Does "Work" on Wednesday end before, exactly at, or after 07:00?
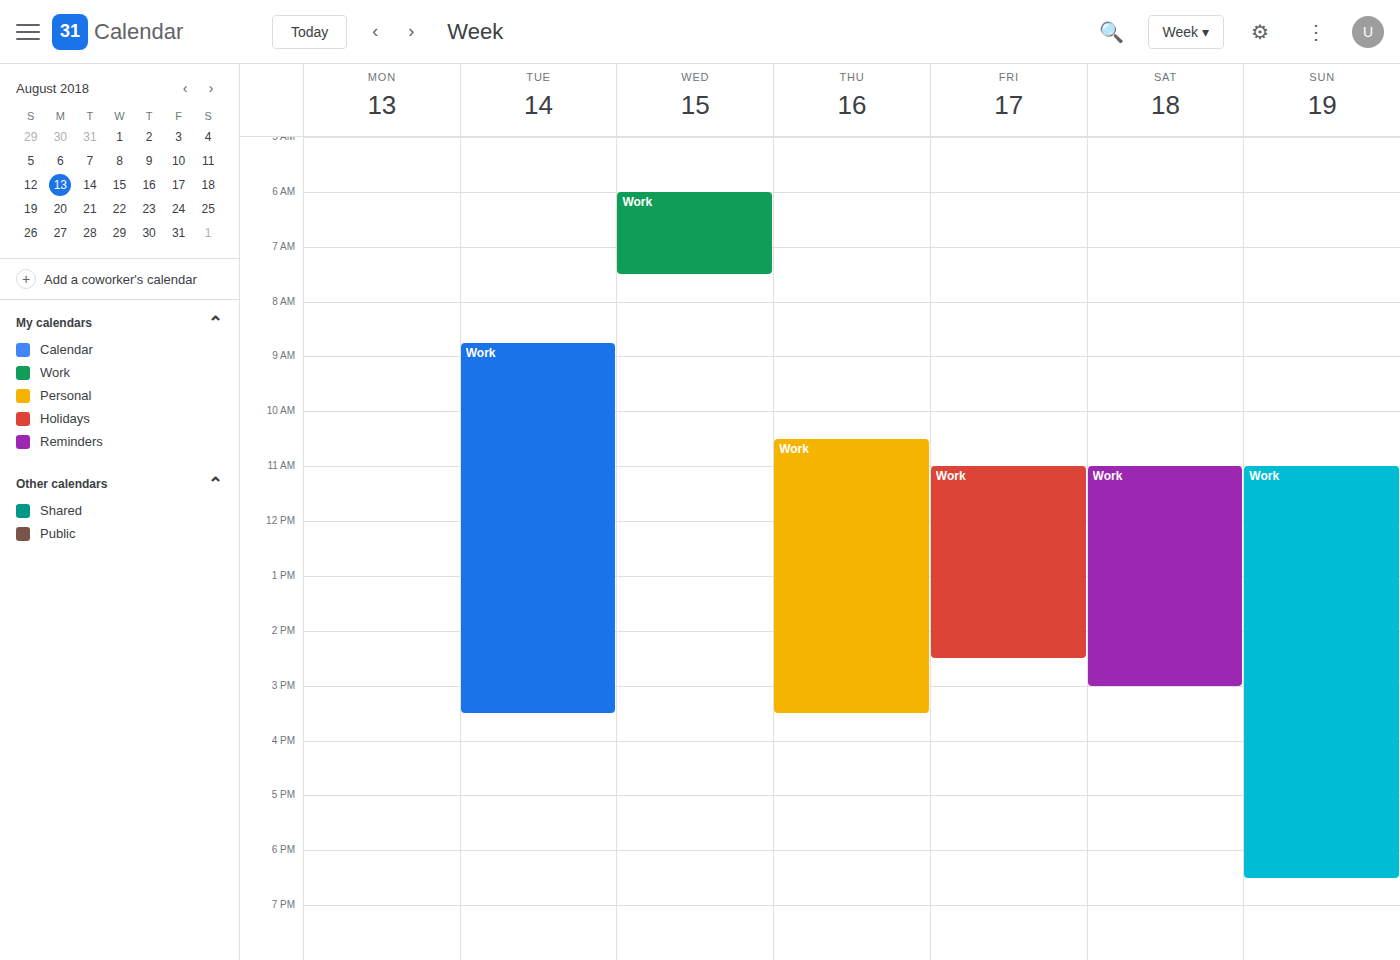
07:30 -- after 07:00, 30 minutes below the 07:00 line.